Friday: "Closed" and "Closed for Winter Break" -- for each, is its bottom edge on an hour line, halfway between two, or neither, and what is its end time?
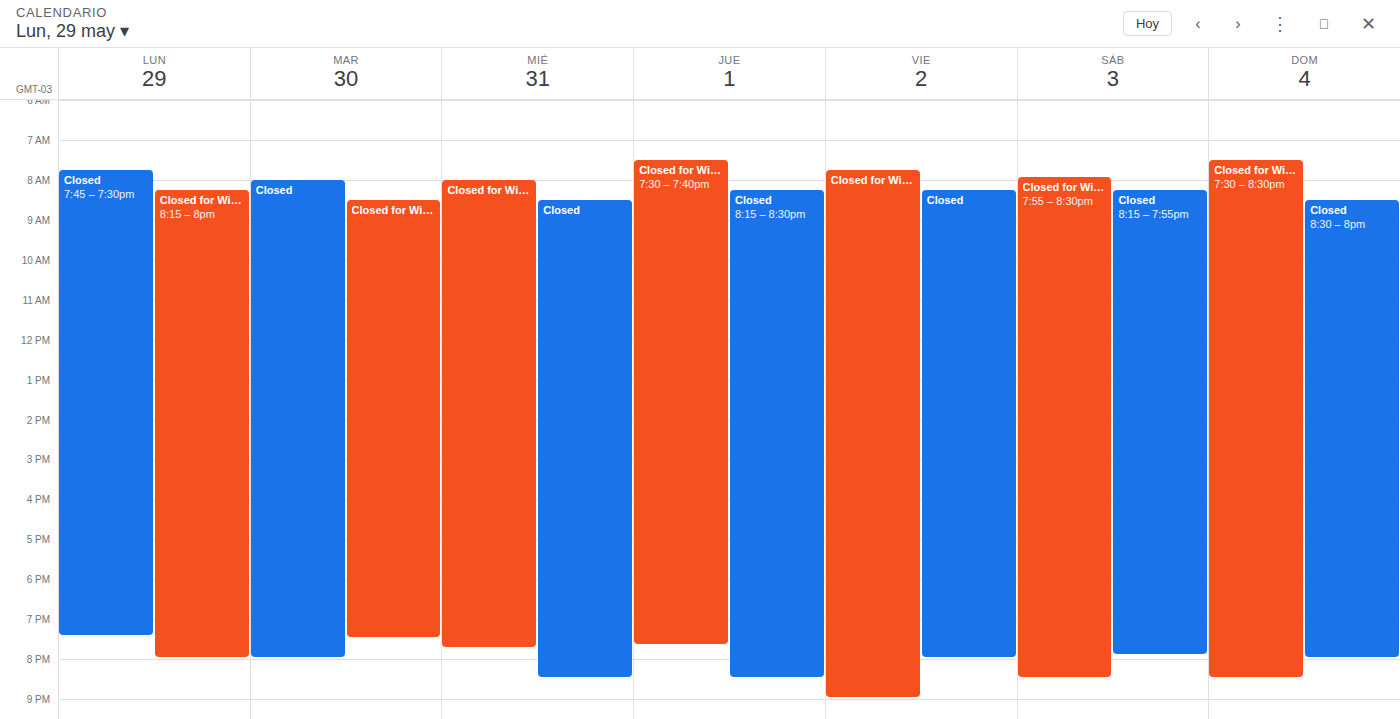
"Closed": 8:00 PM, exactly on the 8 PM line. "Closed for Winter Break": 9:00 PM, exactly on the 9 PM line.